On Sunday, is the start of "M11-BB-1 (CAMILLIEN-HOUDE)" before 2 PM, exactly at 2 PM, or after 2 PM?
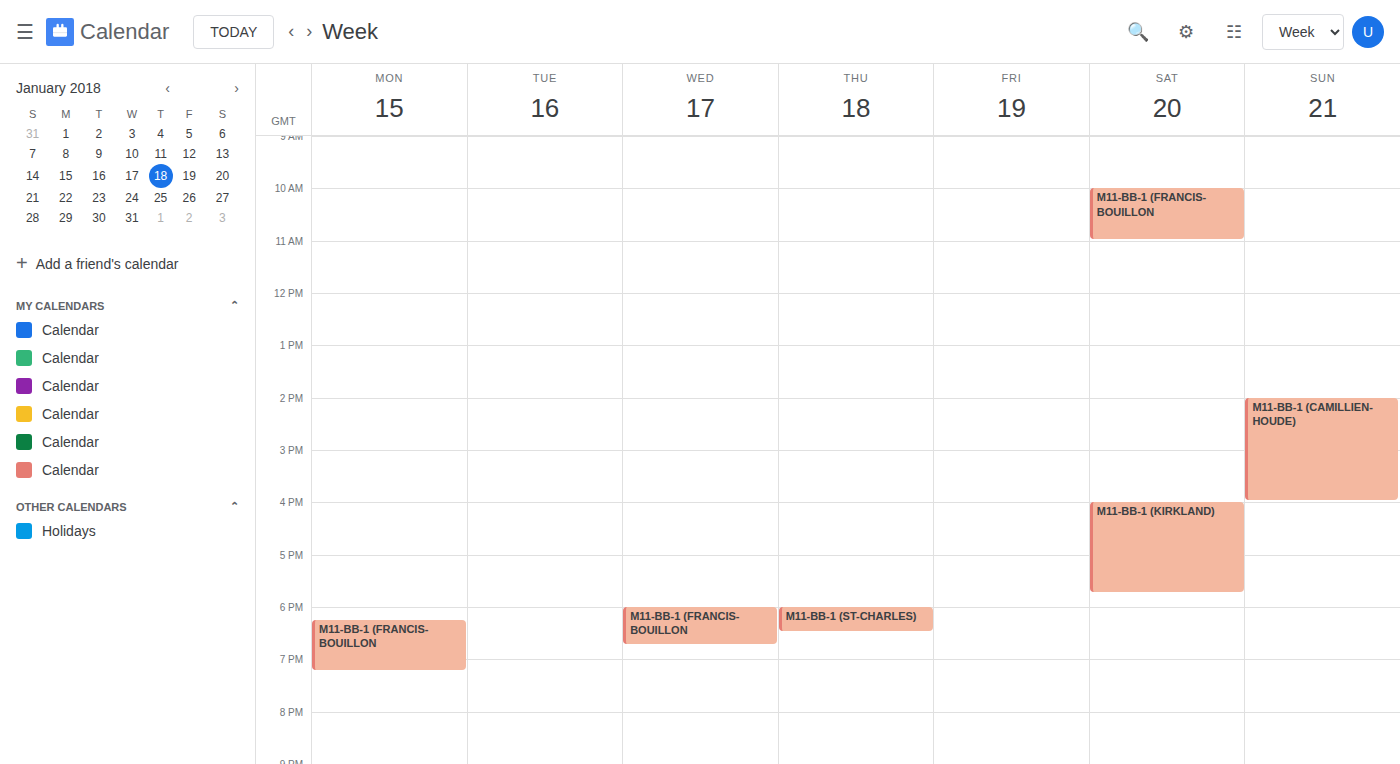
2:00 PM -- exactly at 2 PM, on the 2 PM line.